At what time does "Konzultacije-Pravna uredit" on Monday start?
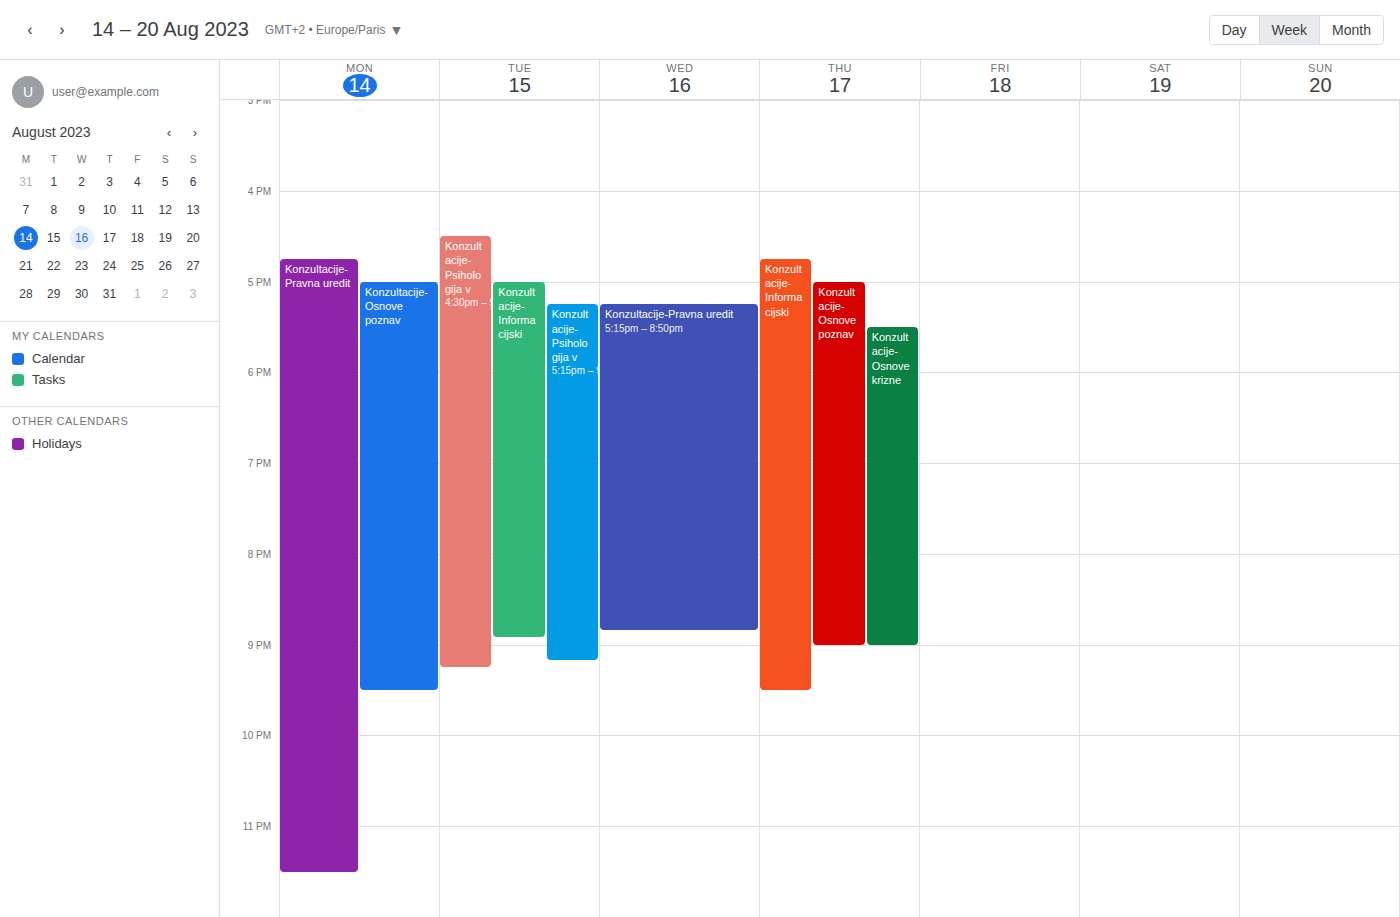
4:45 PM